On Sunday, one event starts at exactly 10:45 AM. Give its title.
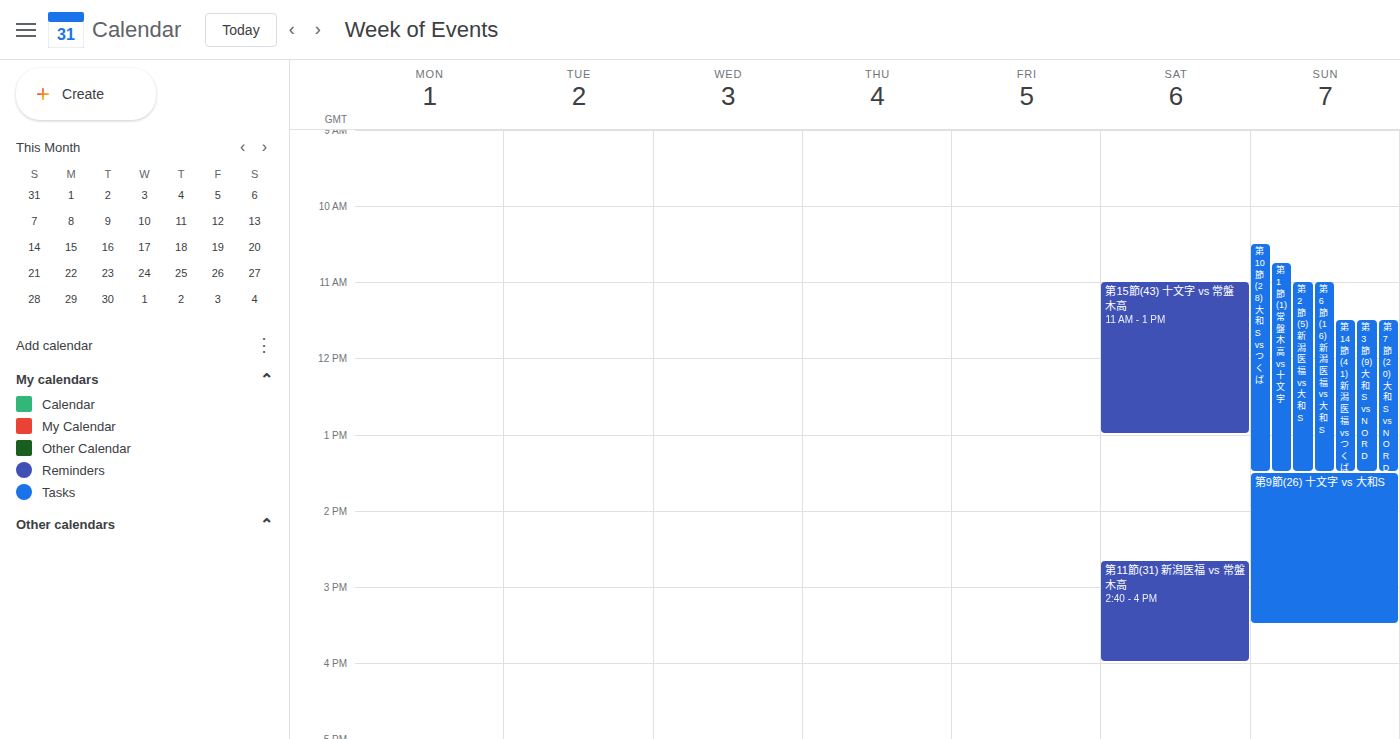
"第1節(1) 常盤木高 vs 十文字"